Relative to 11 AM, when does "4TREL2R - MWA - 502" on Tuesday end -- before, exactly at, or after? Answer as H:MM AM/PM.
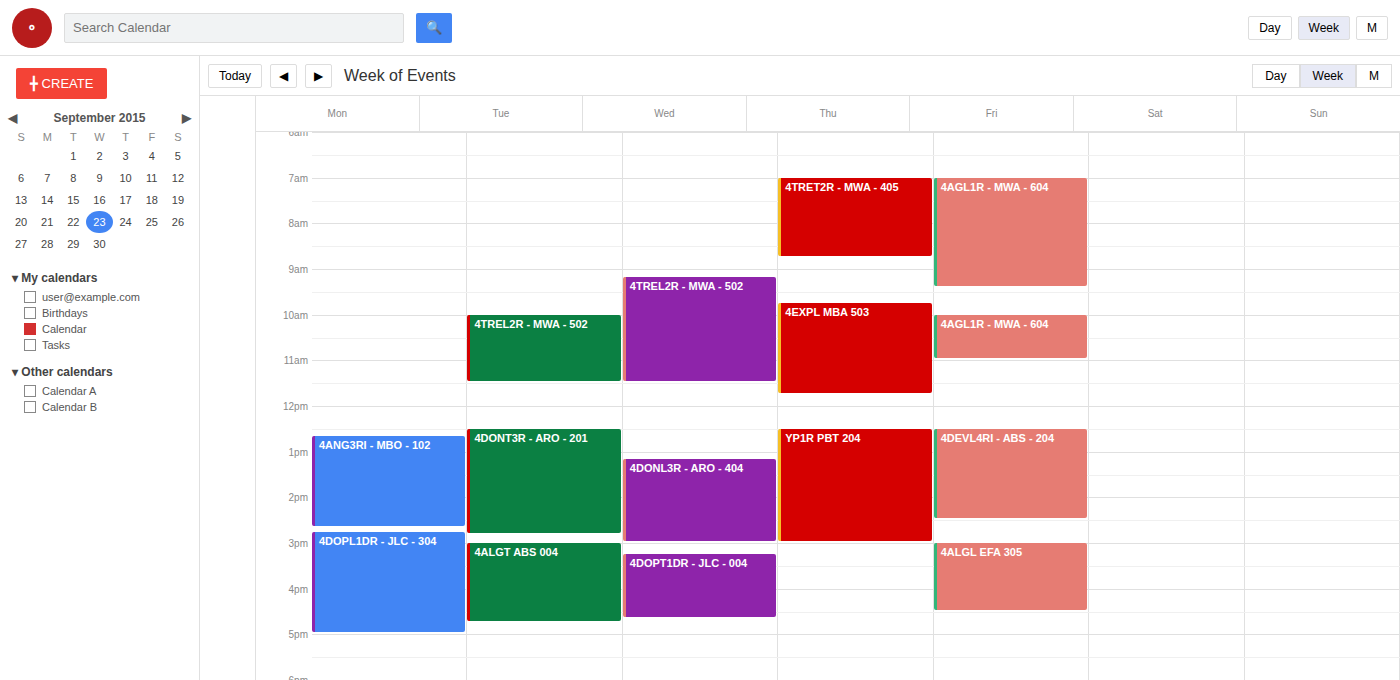
11:30 AM -- after 11 AM, 30 minutes below the 11 AM line.